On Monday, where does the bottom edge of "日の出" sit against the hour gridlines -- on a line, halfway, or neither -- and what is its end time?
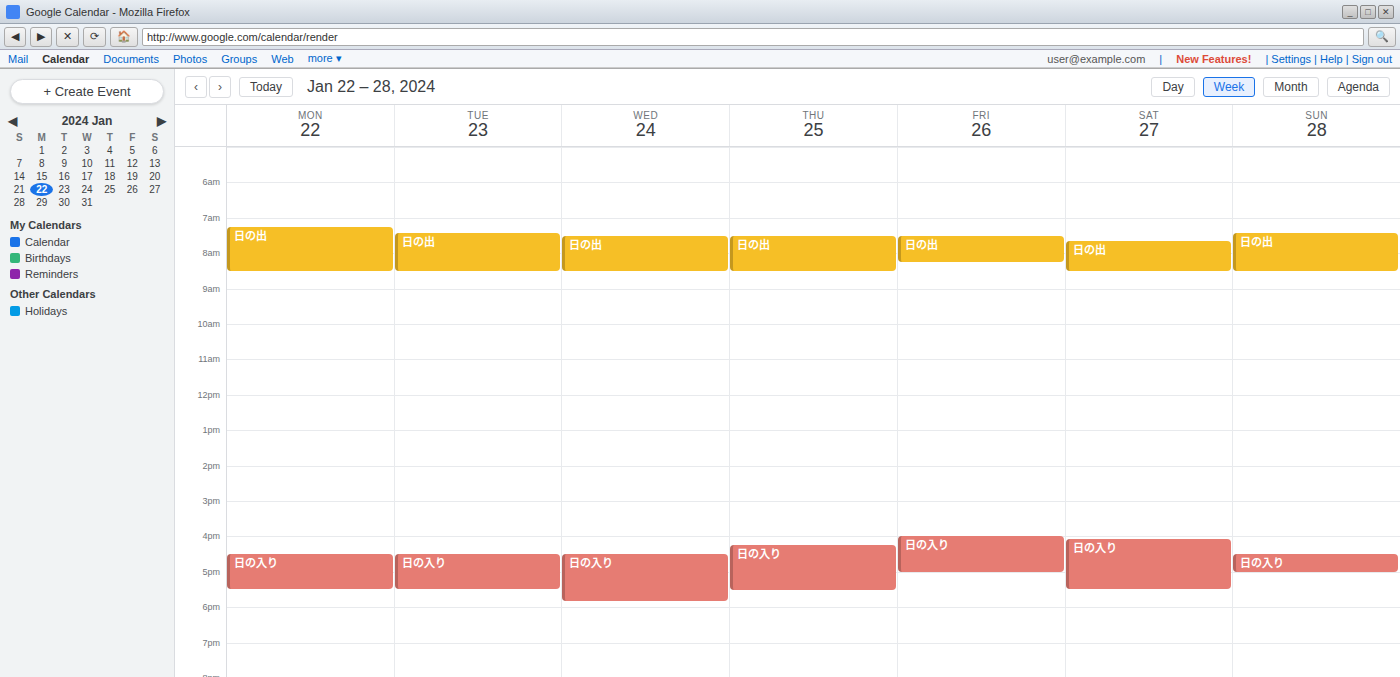
8:30 AM -- halfway between the 8 AM and 9 AM lines.